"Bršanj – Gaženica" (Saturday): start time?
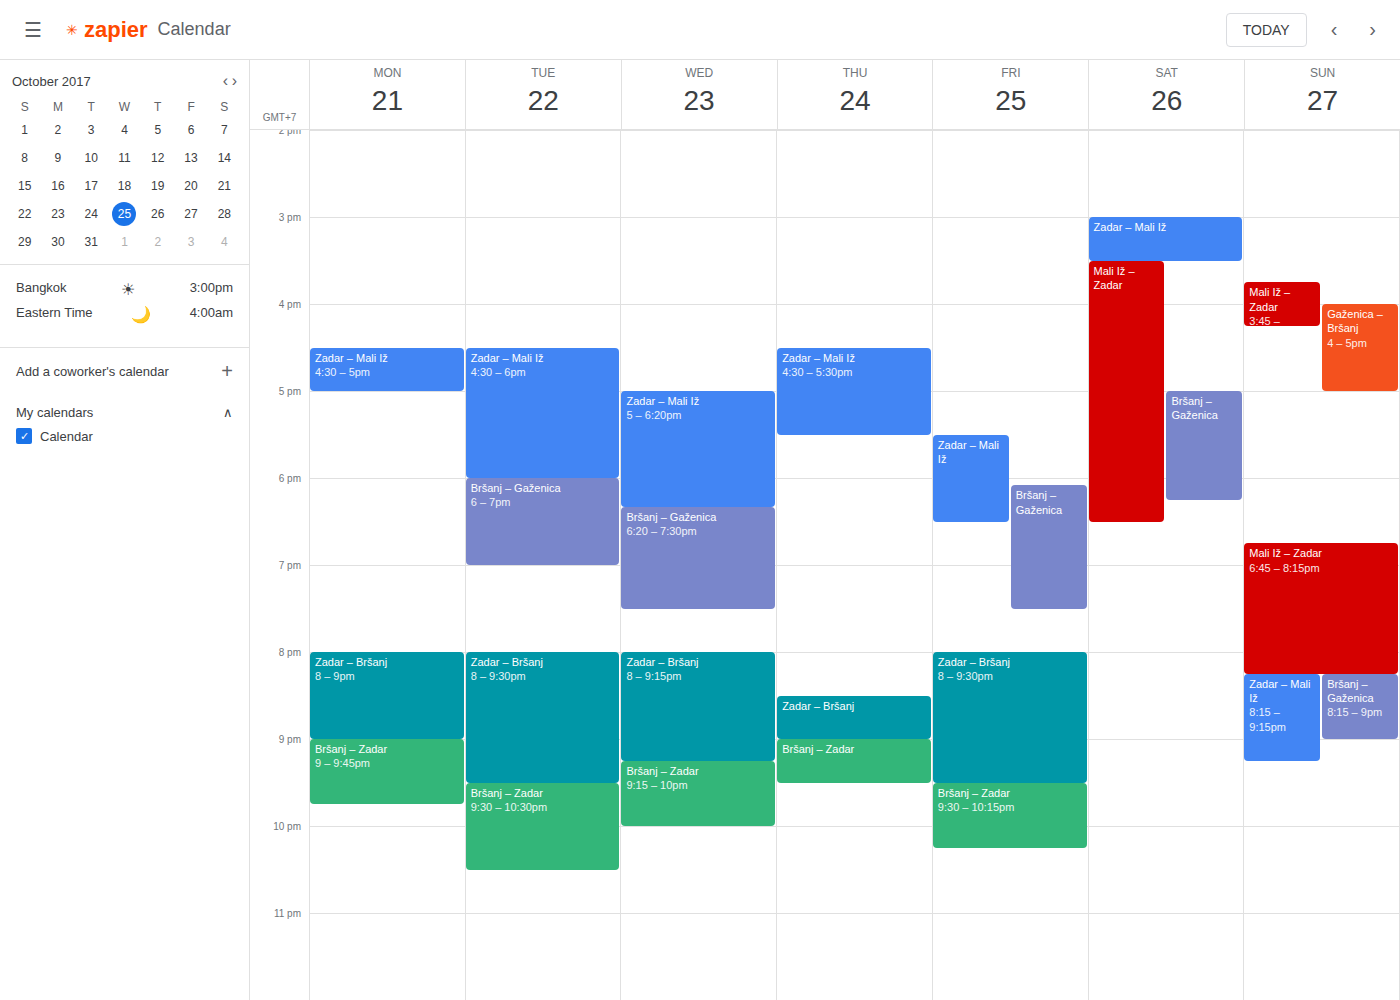
17:00